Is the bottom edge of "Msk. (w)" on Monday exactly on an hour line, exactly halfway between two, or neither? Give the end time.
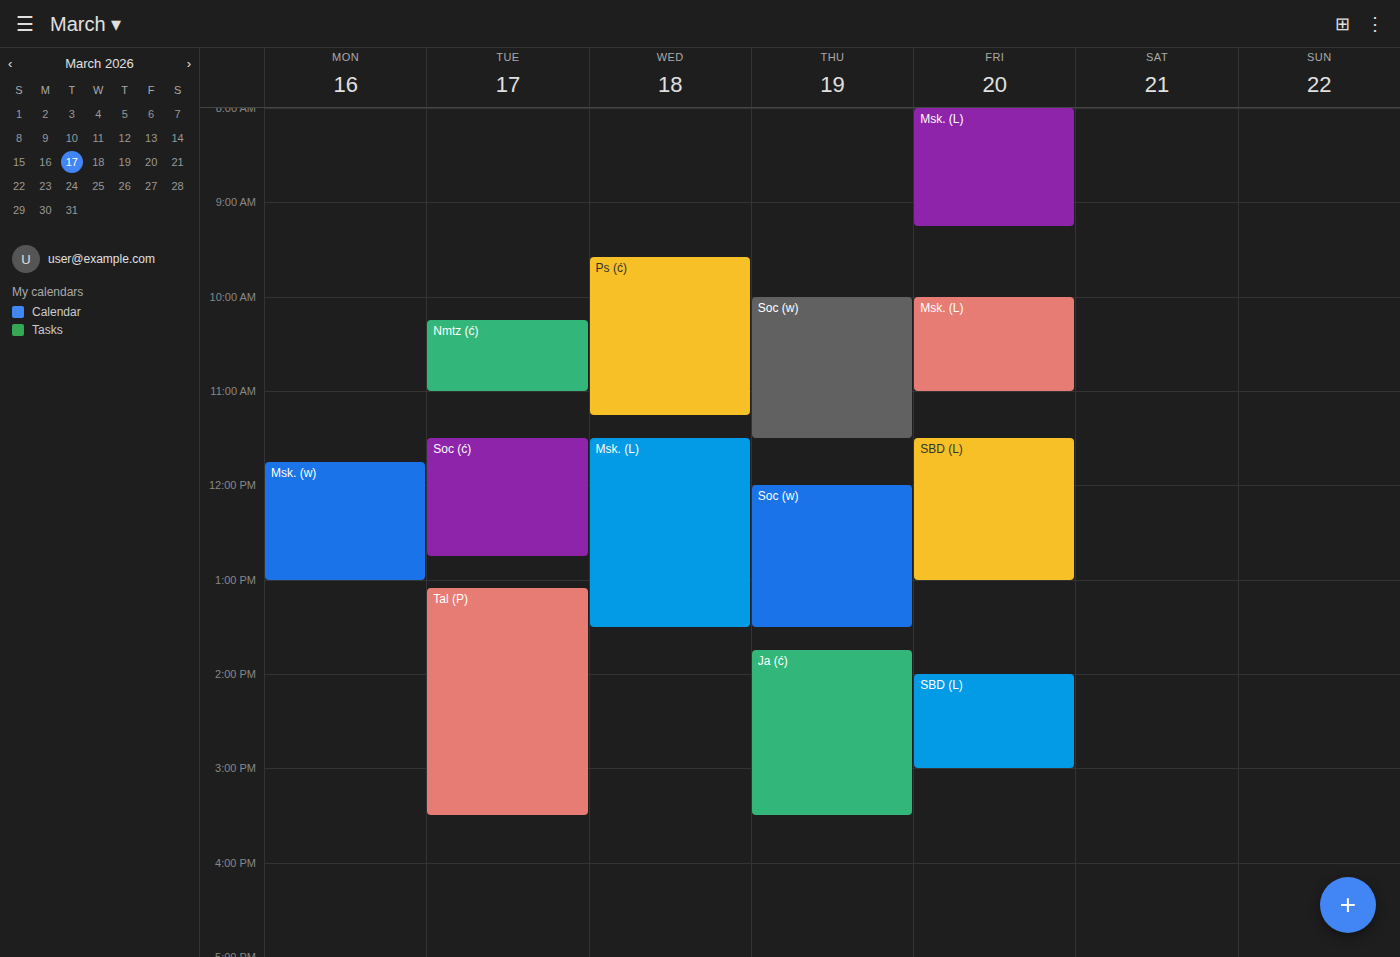
1:00 PM -- exactly on the 1 PM line.